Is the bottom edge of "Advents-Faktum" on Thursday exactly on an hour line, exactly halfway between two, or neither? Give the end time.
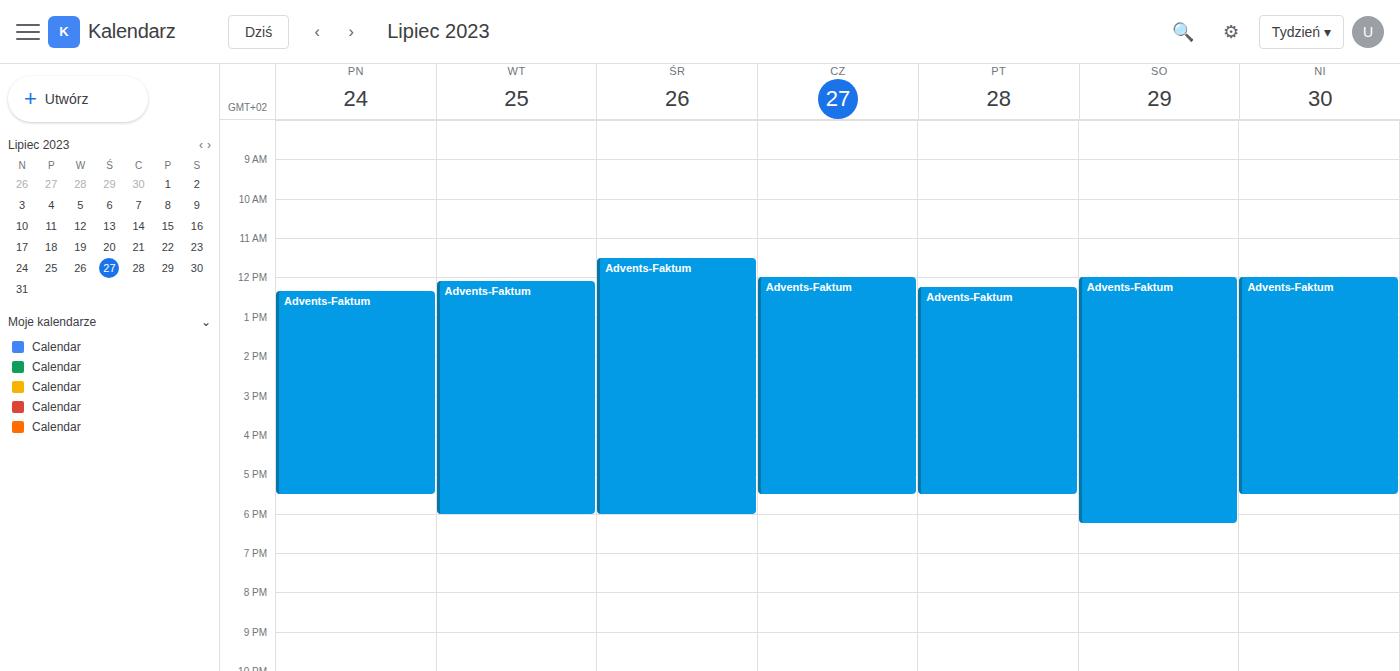
5:30 PM -- halfway between the 5 PM and 6 PM lines.